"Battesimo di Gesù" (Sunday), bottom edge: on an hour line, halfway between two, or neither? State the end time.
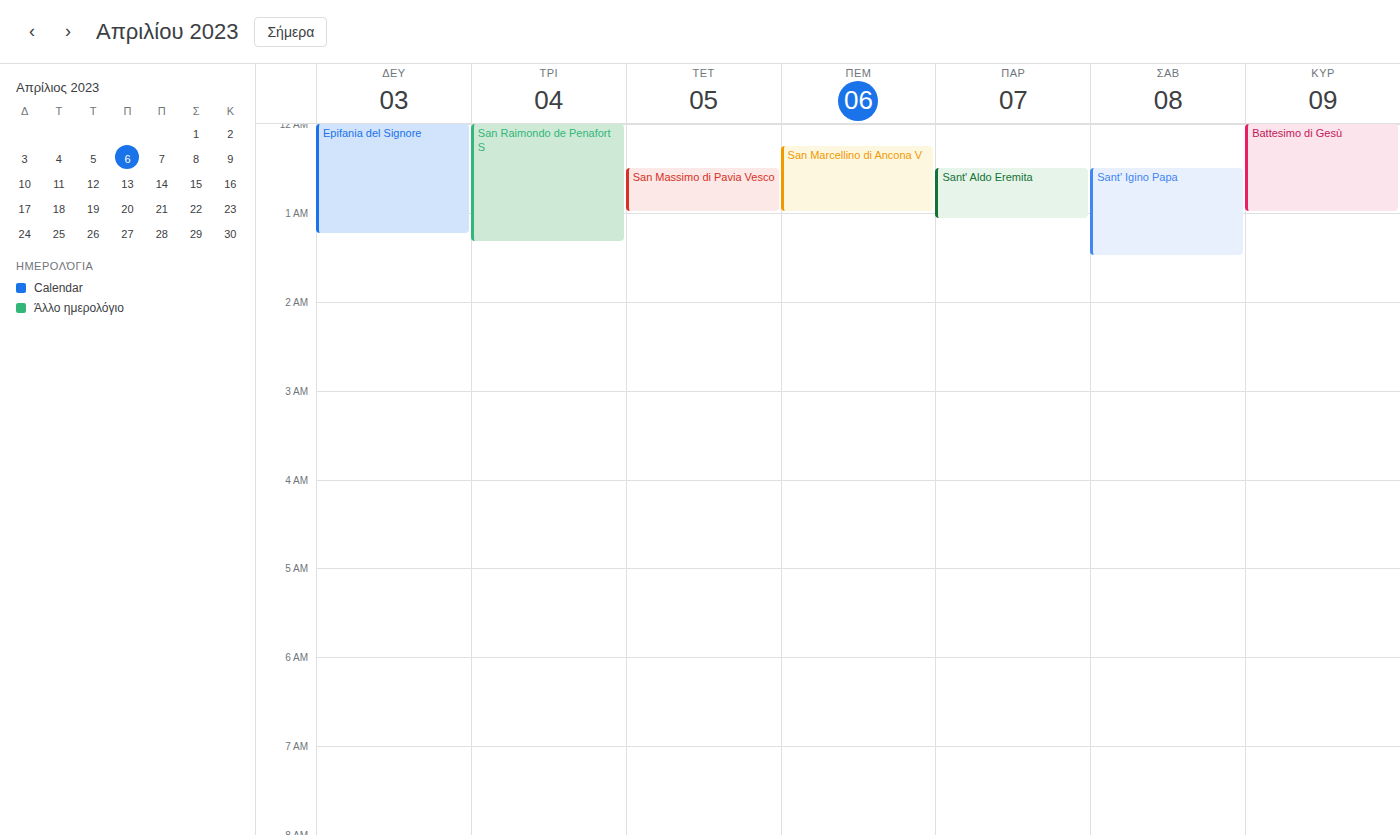
1:00 AM -- exactly on the 1 AM line.